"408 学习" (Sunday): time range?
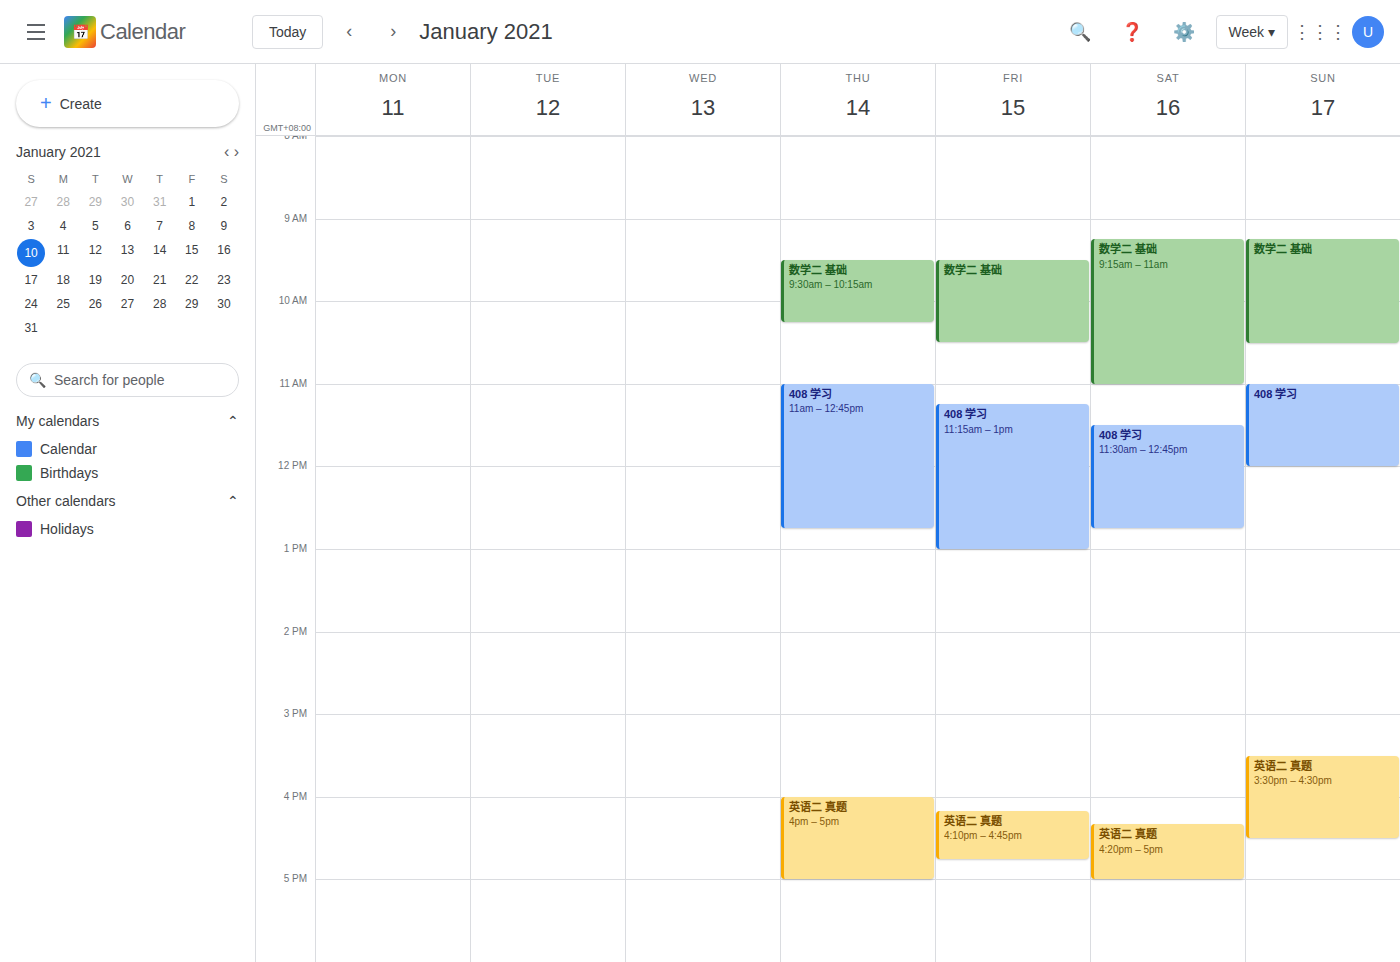
11:00 to 12:00